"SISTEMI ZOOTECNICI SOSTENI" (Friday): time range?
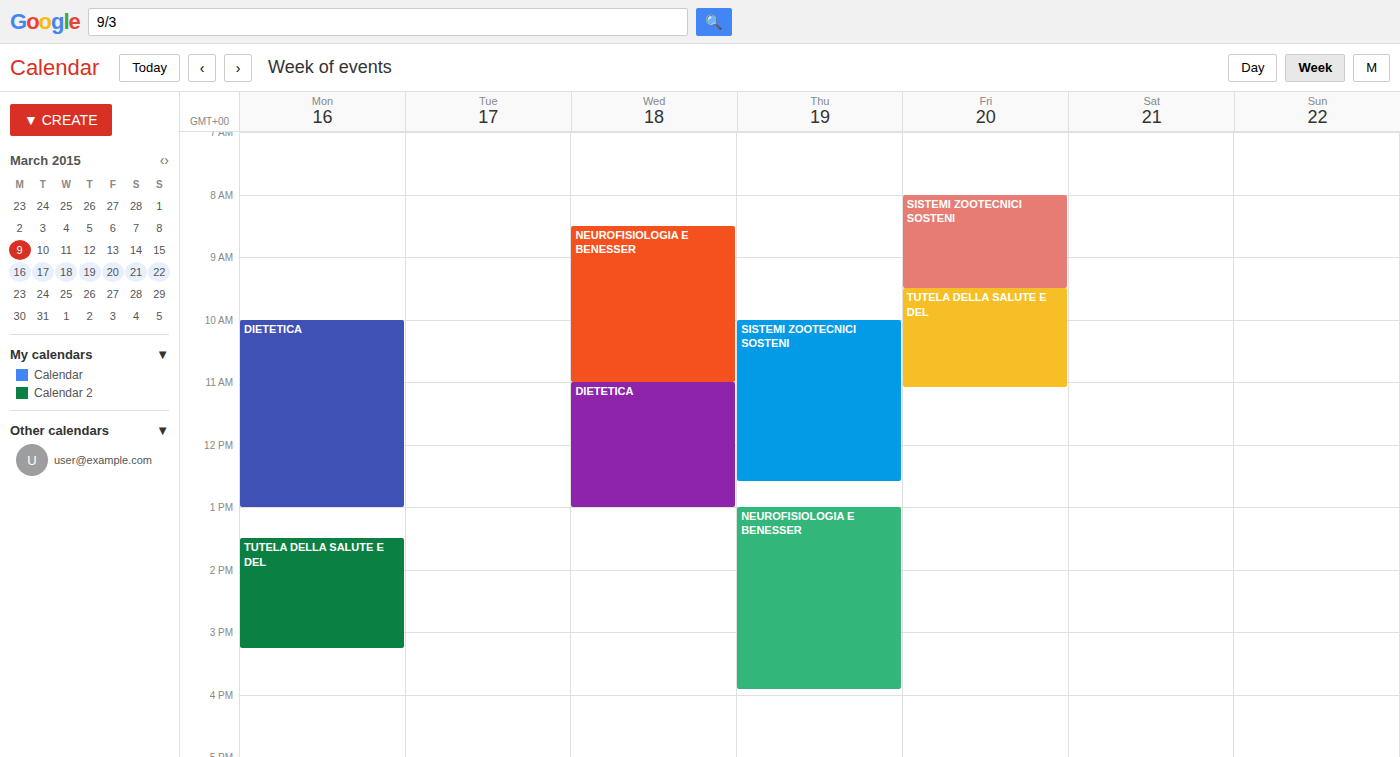
08:00 to 09:30